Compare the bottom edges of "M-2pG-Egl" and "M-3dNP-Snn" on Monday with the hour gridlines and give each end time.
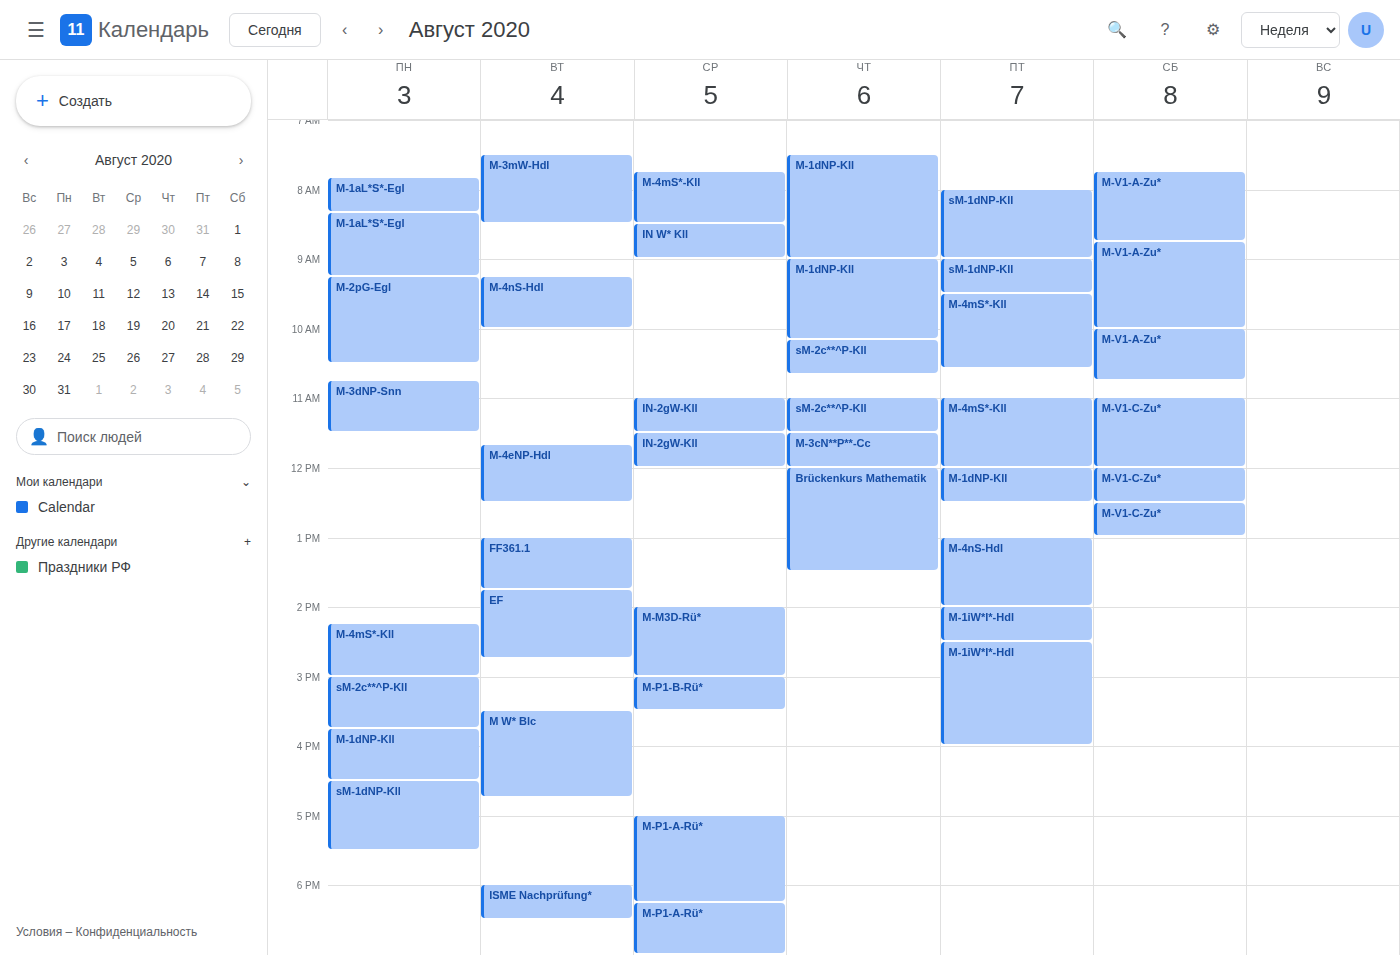
"M-2pG-Egl": 10:30, halfway between the 10:00 and 11:00 lines. "M-3dNP-Snn": 11:30, halfway between the 11:00 and 12:00 lines.